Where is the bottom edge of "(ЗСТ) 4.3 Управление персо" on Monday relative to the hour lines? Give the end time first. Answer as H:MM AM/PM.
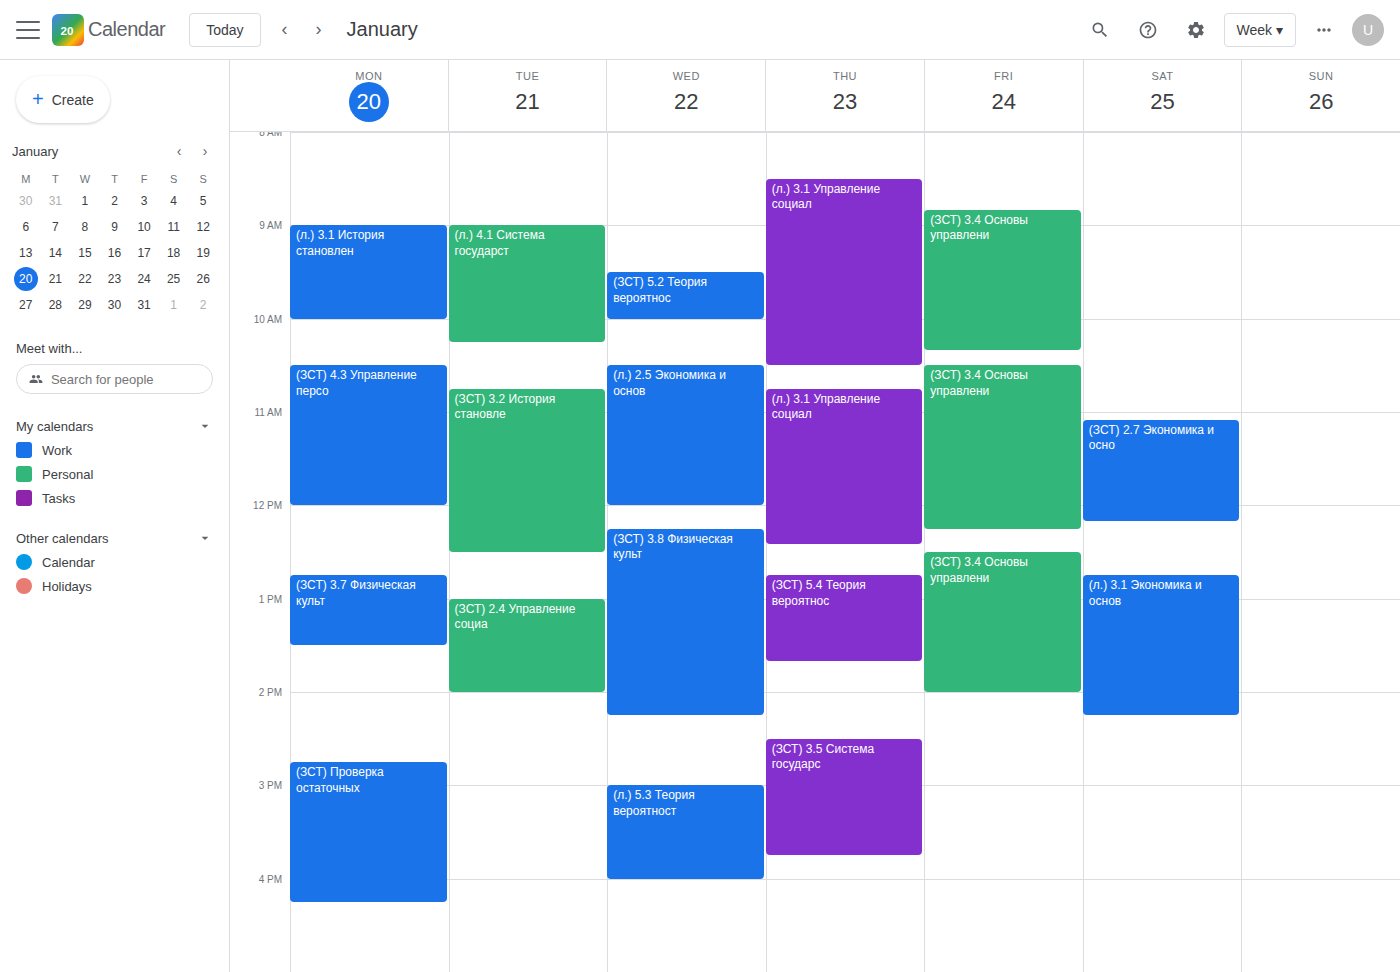
12:00 PM -- exactly on the 12 PM line.